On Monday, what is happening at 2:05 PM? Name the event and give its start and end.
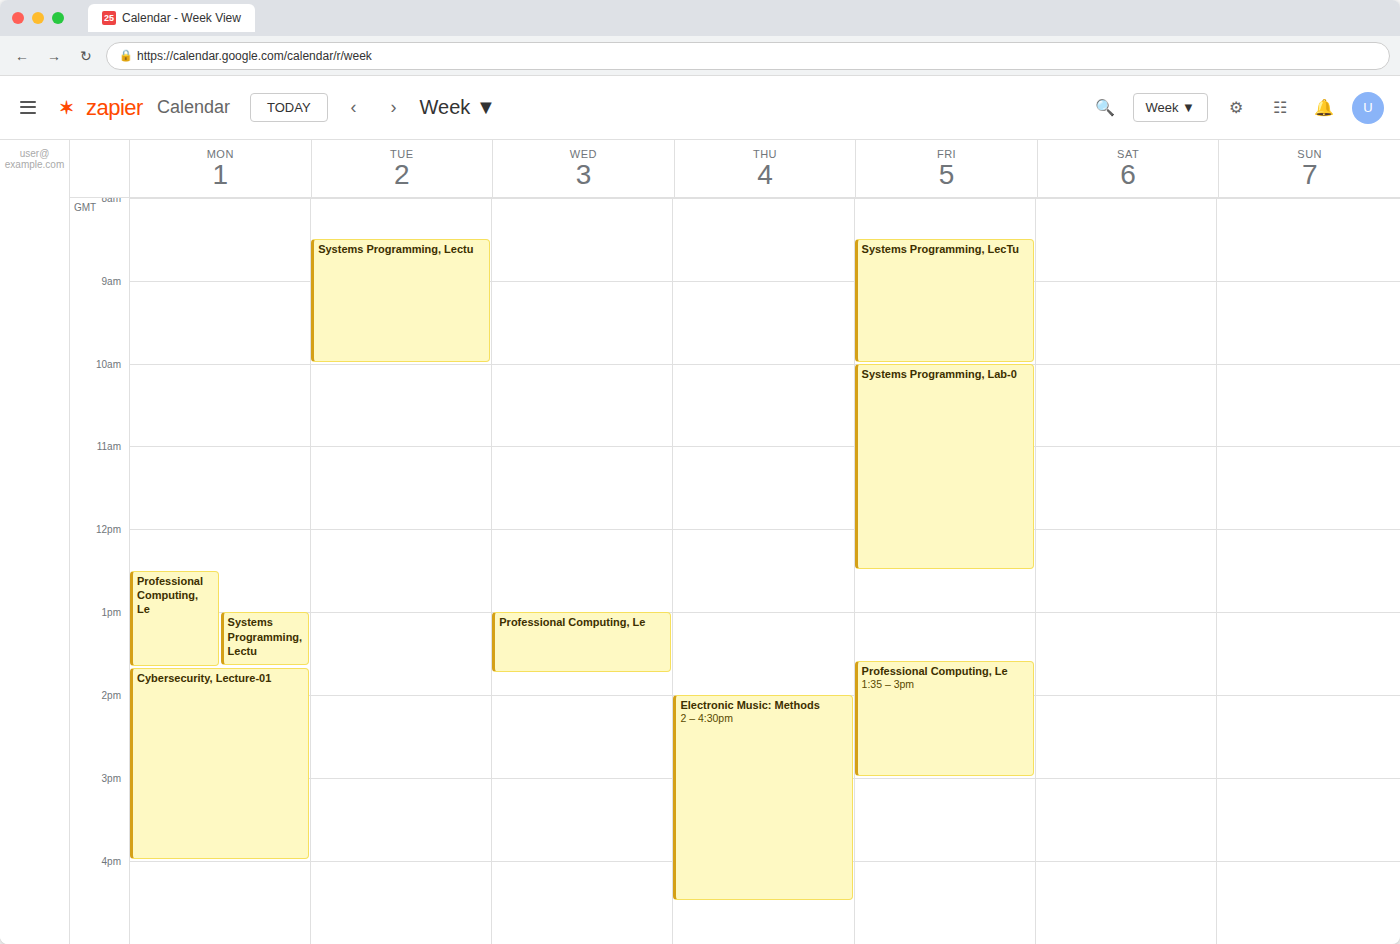
"Cybersecurity, Lecture-01", 1:40 PM to 4:00 PM